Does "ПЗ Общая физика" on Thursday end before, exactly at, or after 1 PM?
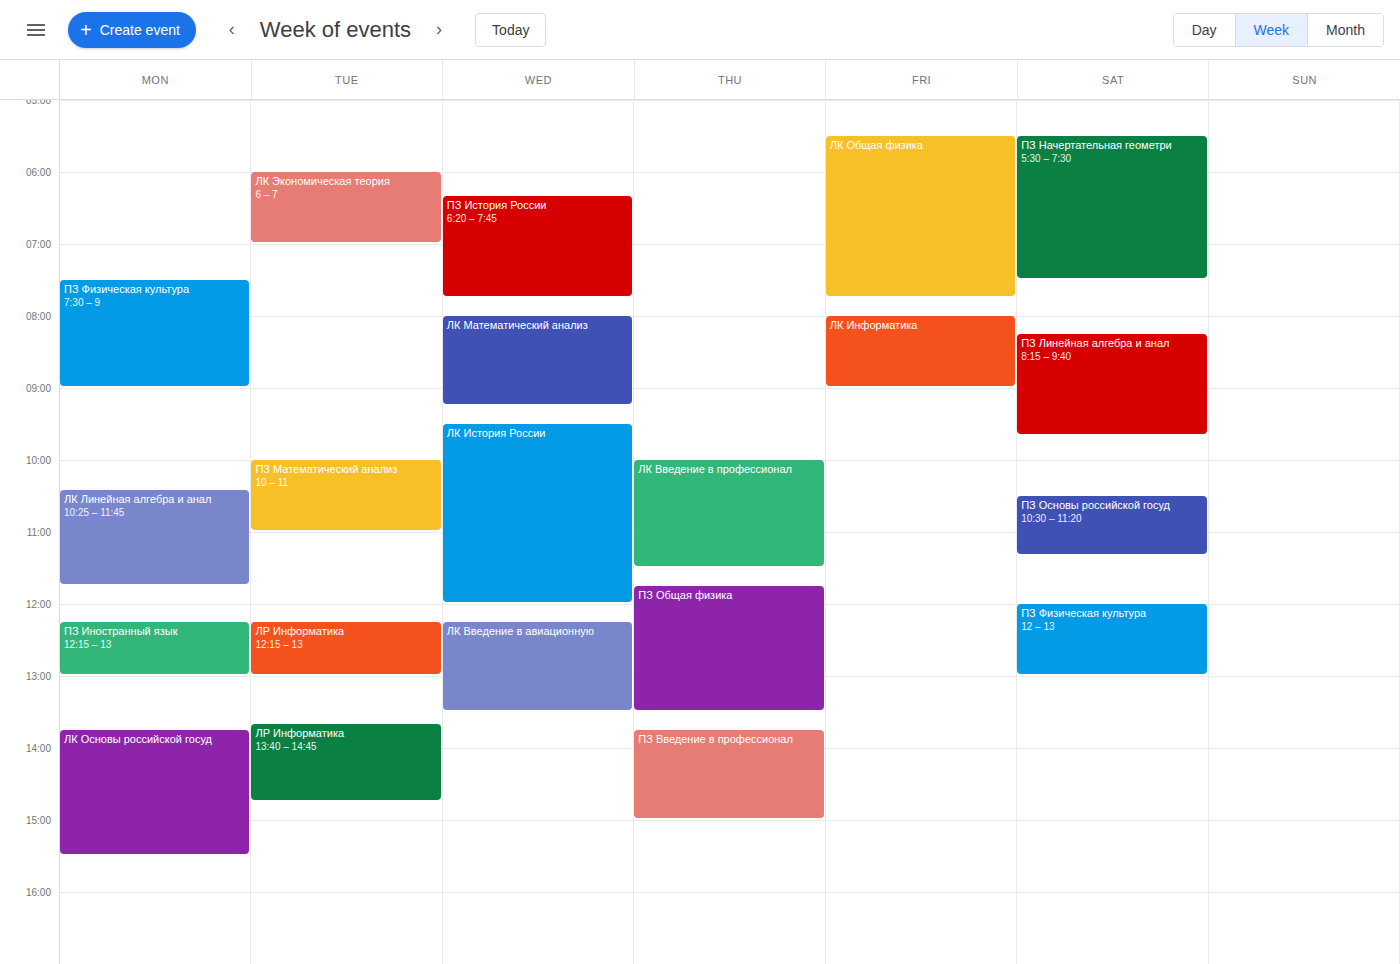
1:30 PM -- after 1 PM, 30 minutes below the 1 PM line.